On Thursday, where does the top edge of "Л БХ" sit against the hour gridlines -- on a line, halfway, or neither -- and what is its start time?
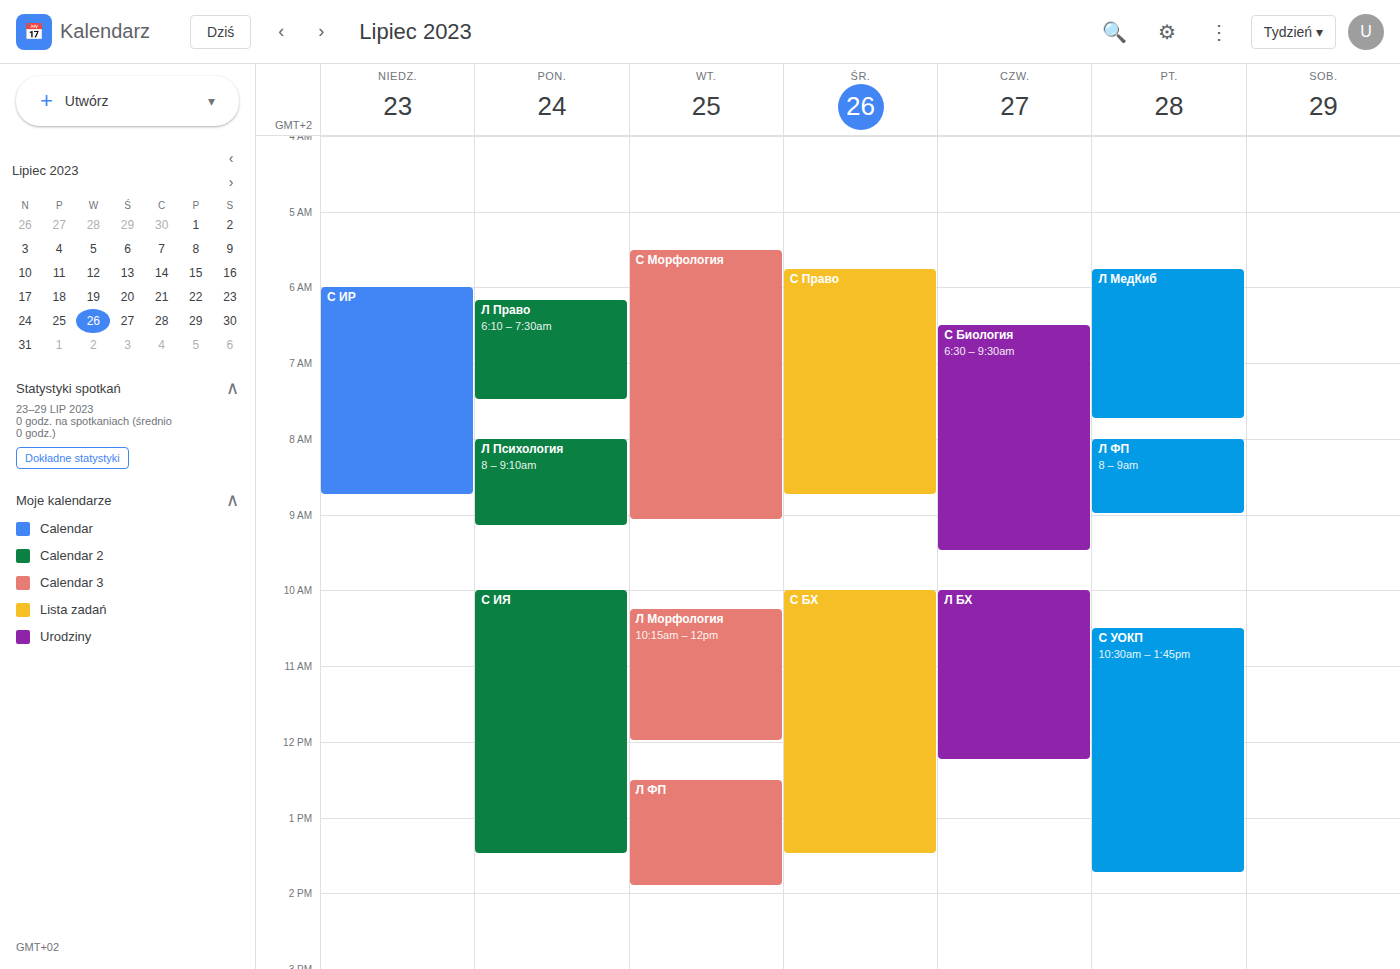
10:00 AM -- exactly on the 10 AM line.